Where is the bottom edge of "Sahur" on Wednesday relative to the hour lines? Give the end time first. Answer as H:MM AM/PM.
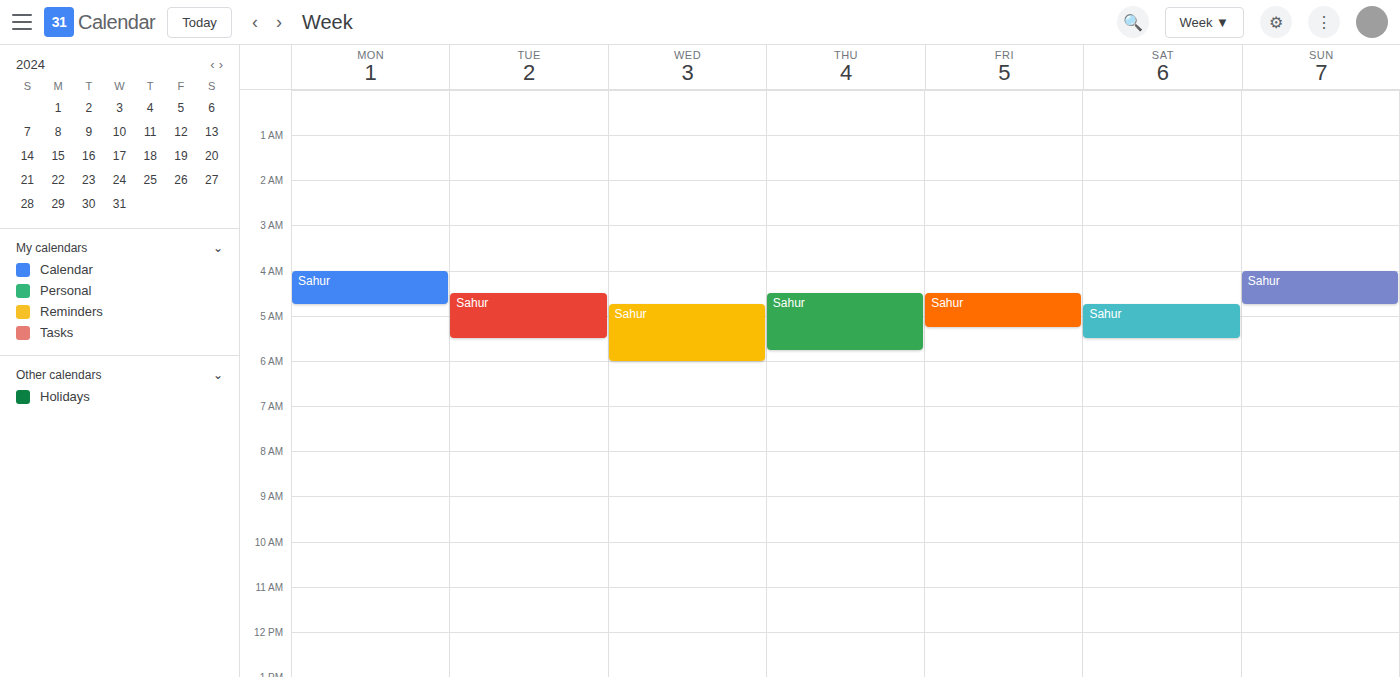
6:00 AM -- exactly on the 6 AM line.